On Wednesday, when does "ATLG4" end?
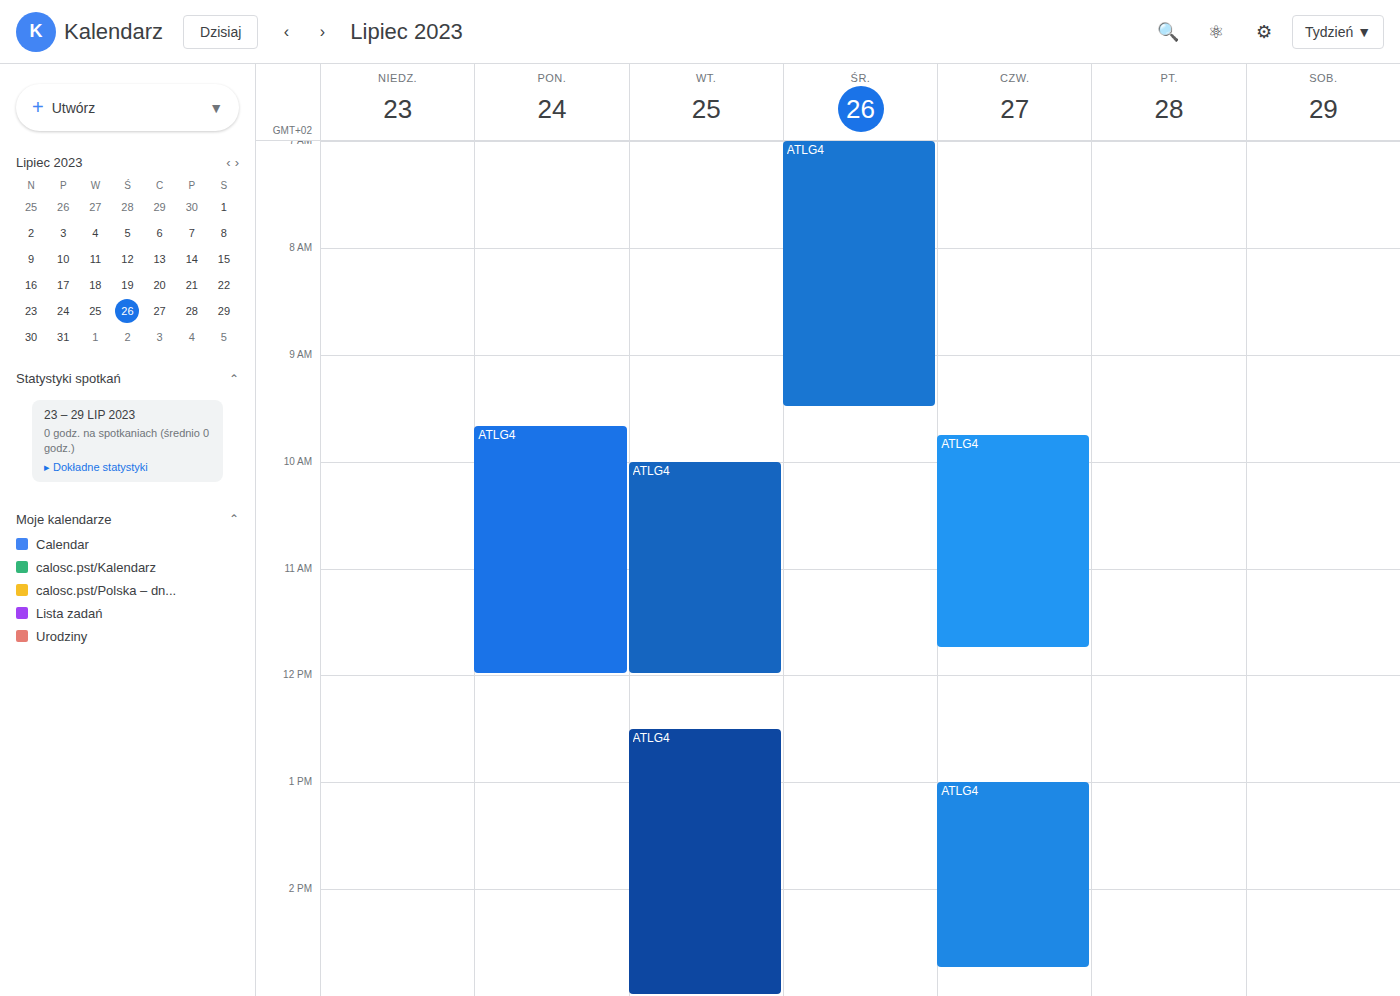
9:30 AM